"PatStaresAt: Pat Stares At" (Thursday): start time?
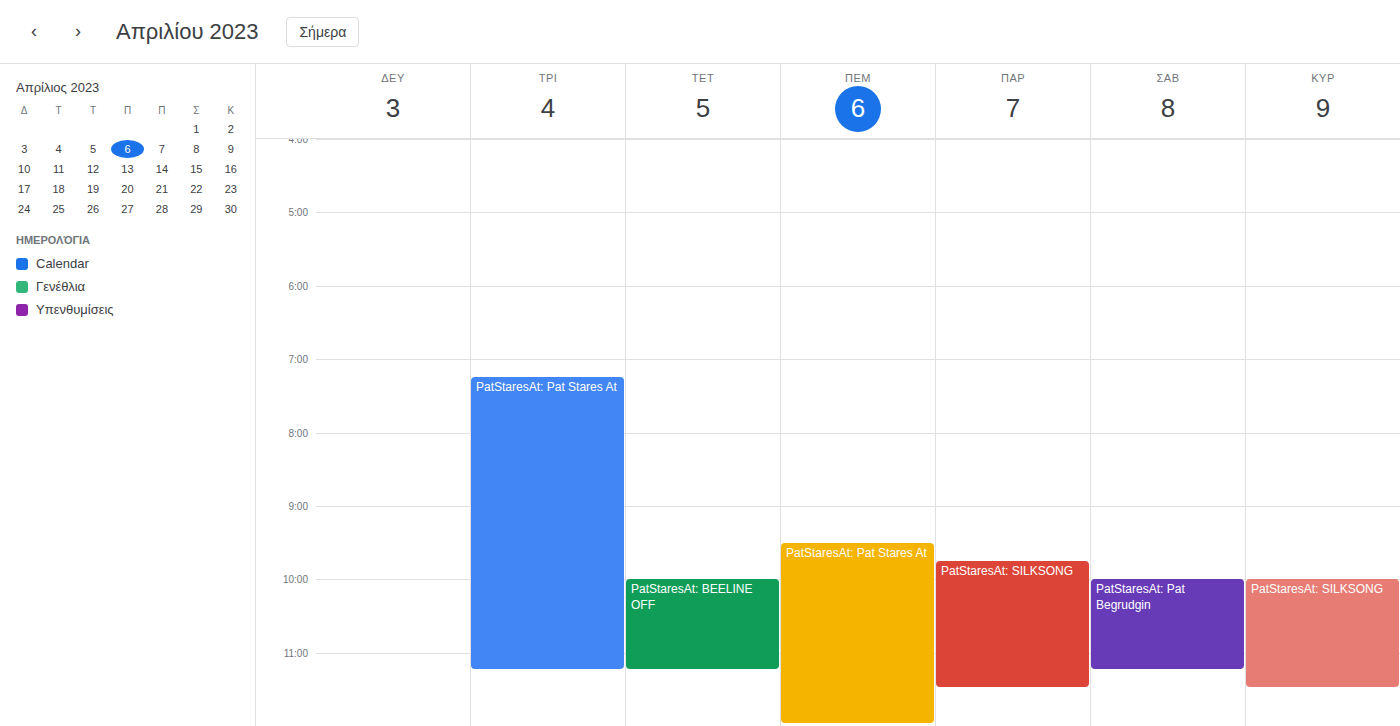
9:30 PM